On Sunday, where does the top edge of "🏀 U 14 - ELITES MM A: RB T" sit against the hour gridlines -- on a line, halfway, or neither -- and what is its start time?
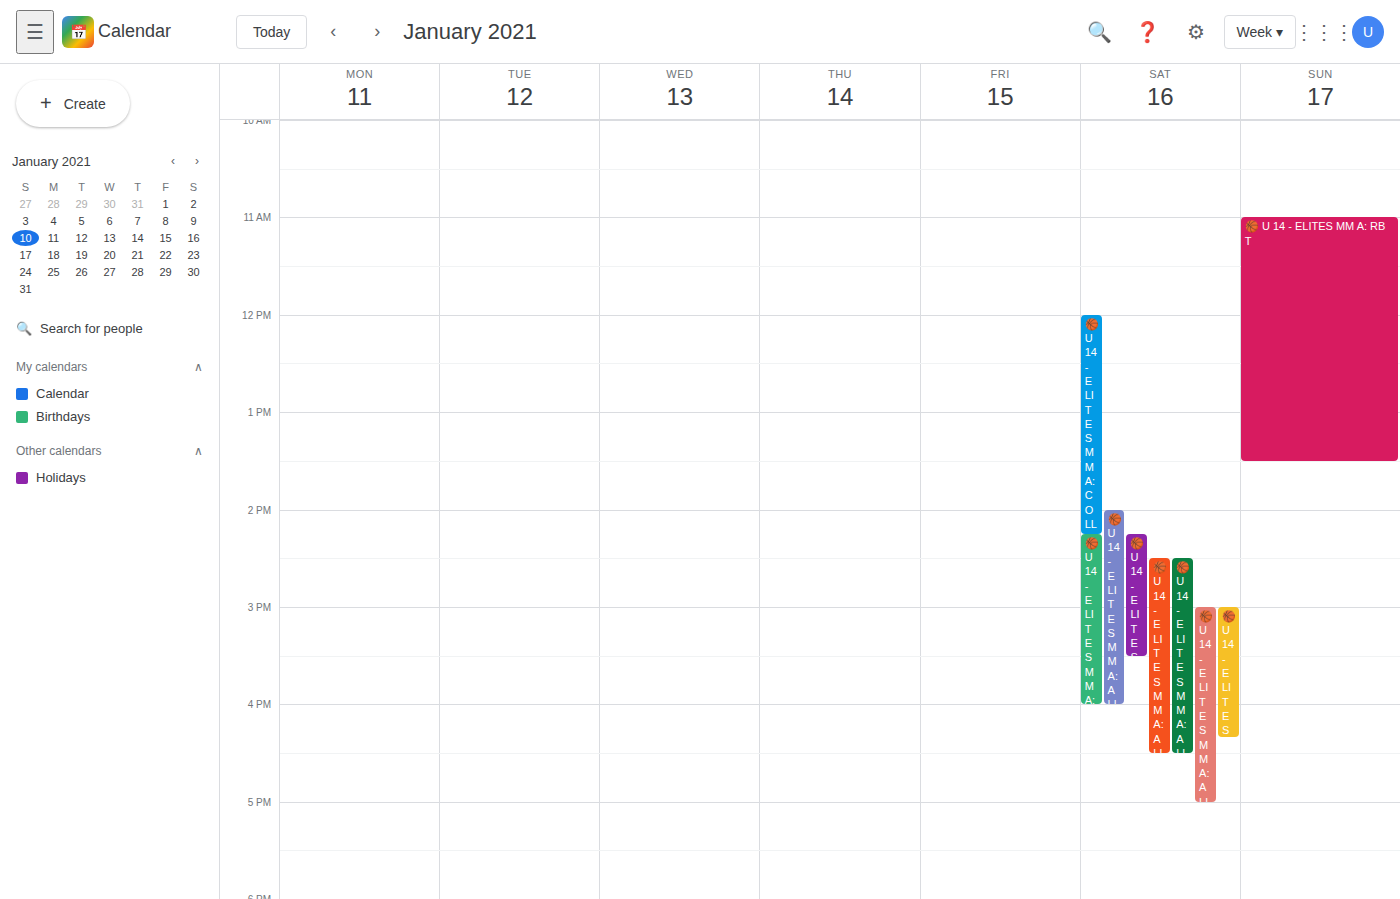
11:00 AM -- exactly on the 11 AM line.